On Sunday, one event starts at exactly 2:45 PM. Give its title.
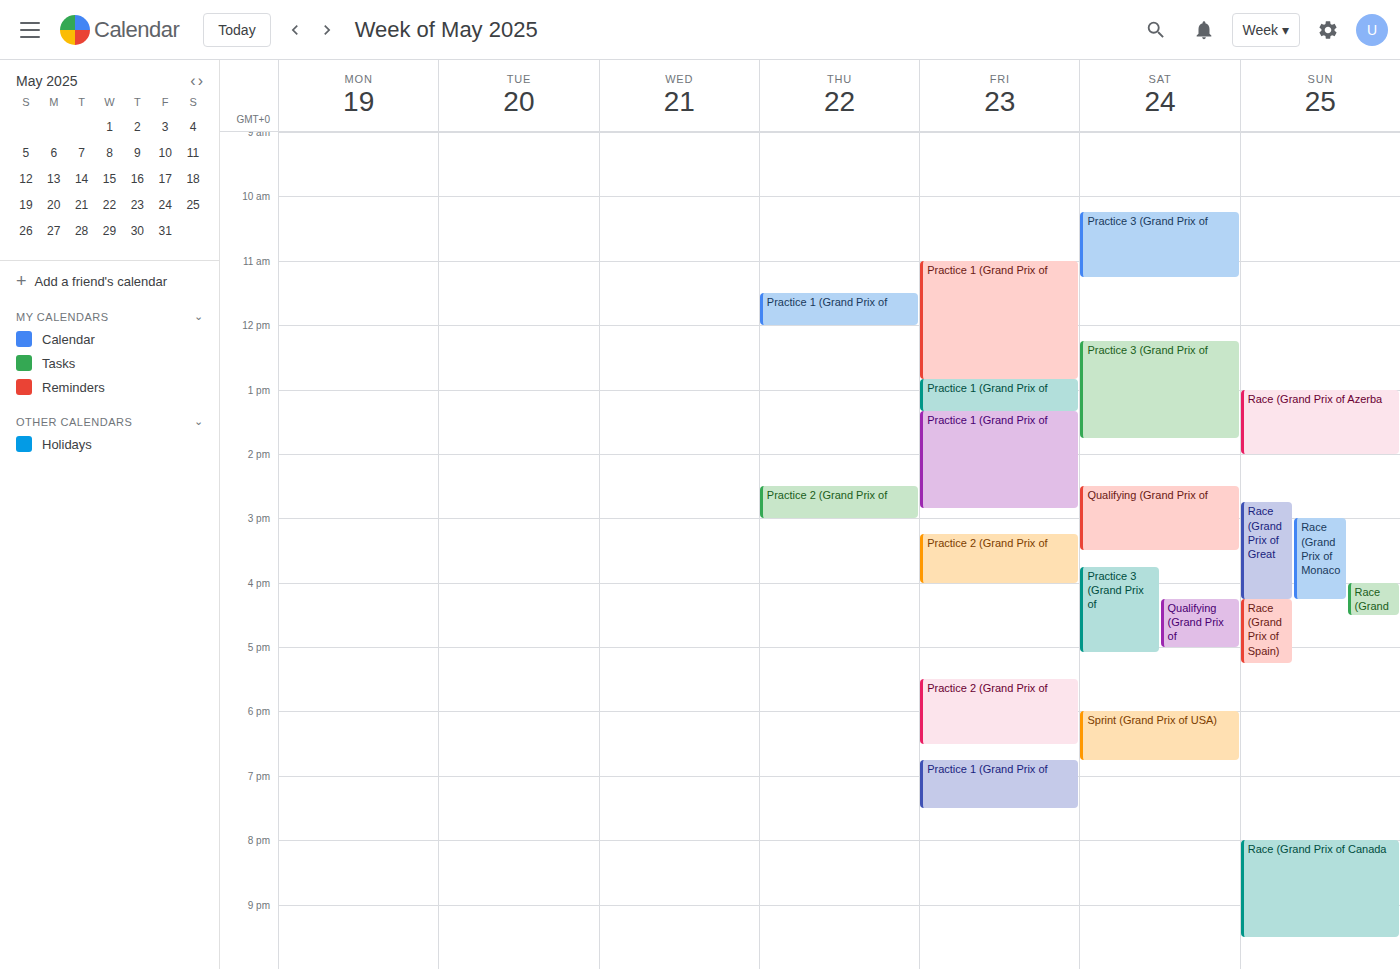
"Race (Grand Prix of Great"